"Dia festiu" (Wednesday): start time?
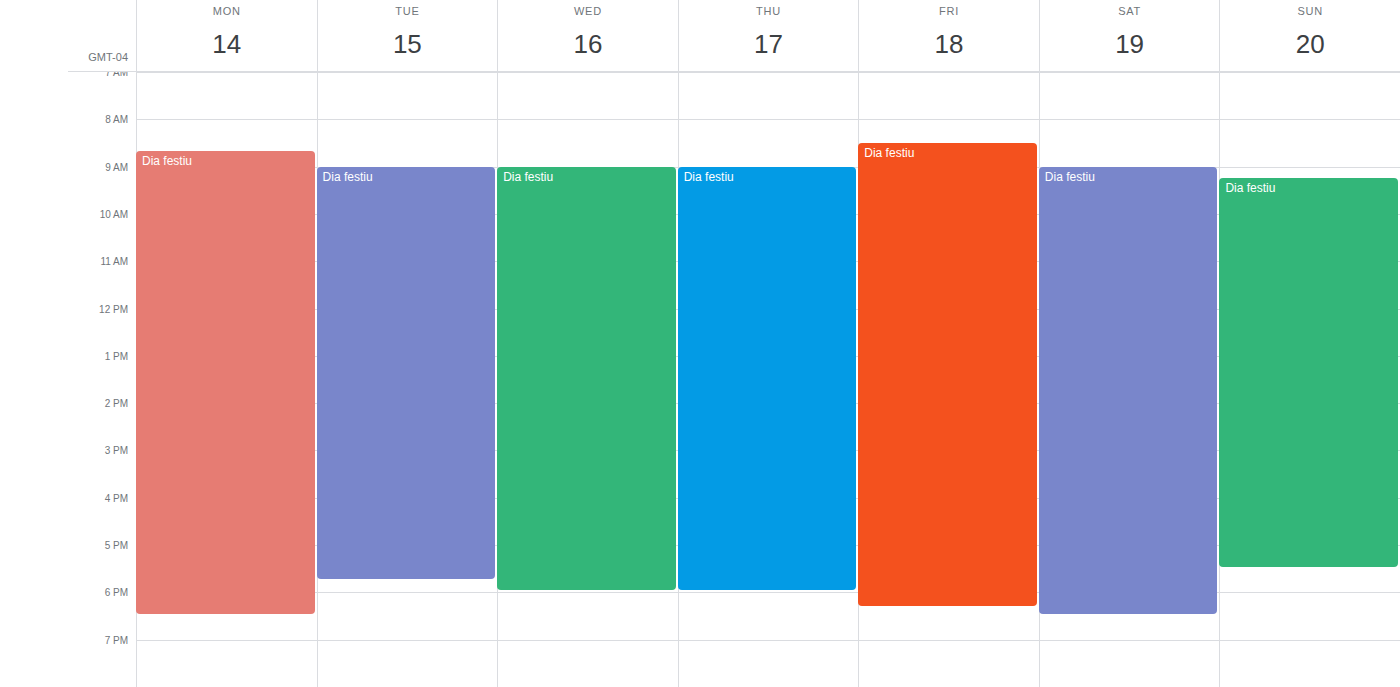
09:00